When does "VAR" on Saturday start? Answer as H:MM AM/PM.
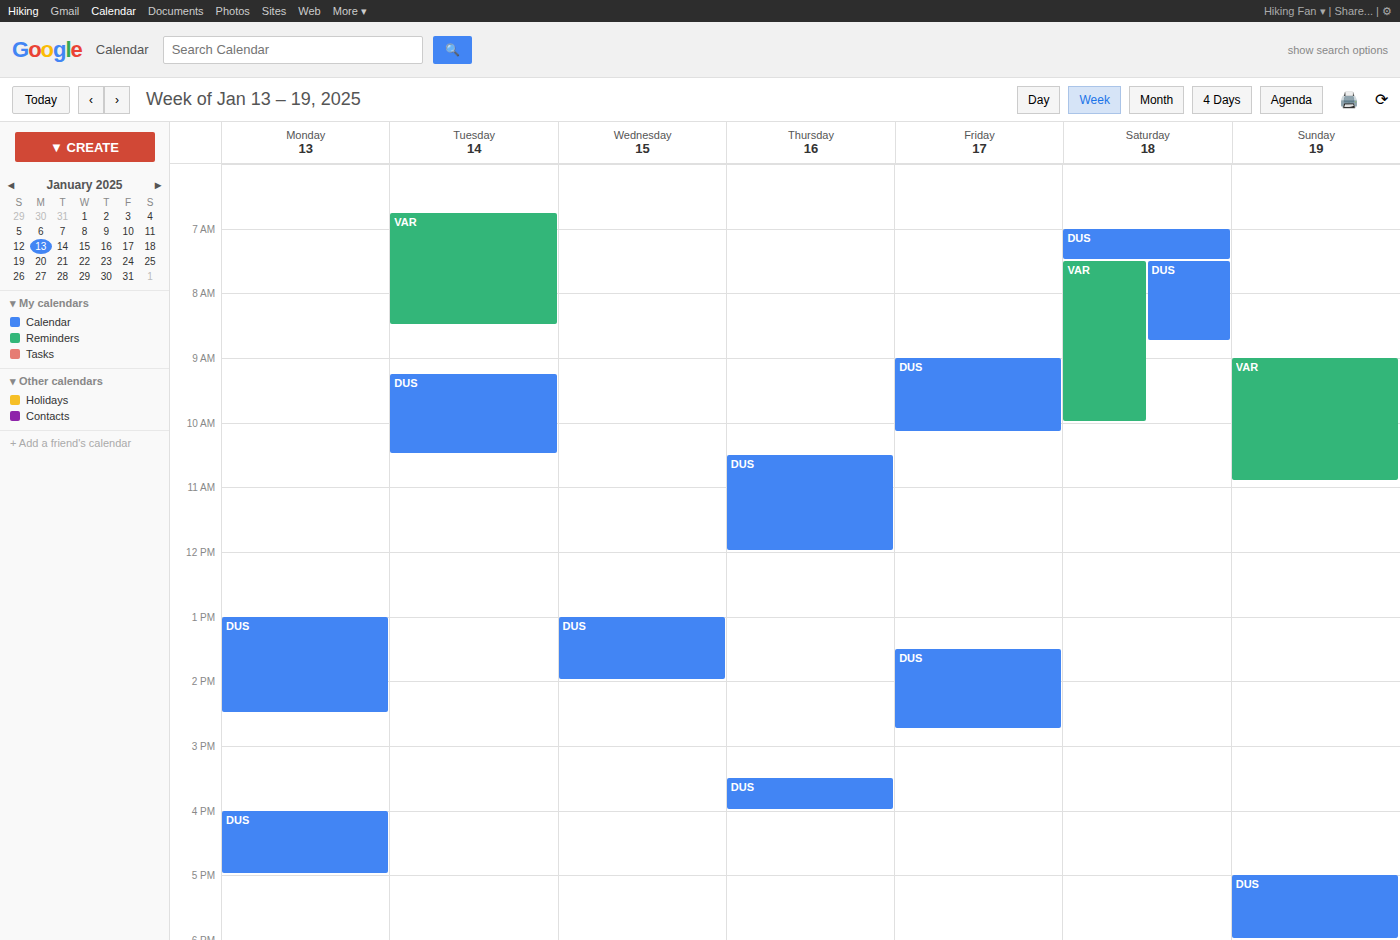
7:30 AM